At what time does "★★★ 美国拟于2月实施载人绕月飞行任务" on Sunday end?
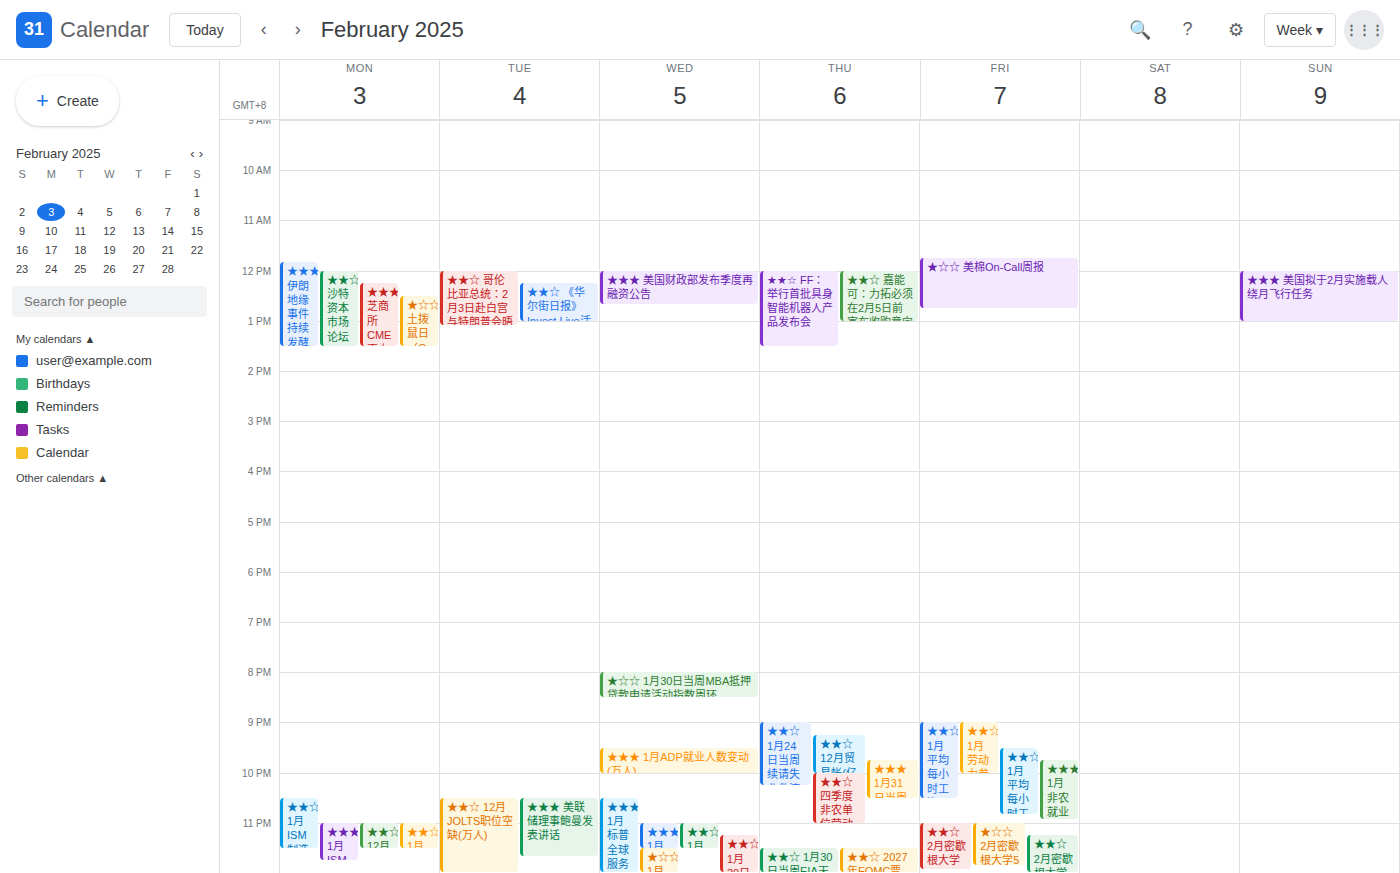
1:00 PM